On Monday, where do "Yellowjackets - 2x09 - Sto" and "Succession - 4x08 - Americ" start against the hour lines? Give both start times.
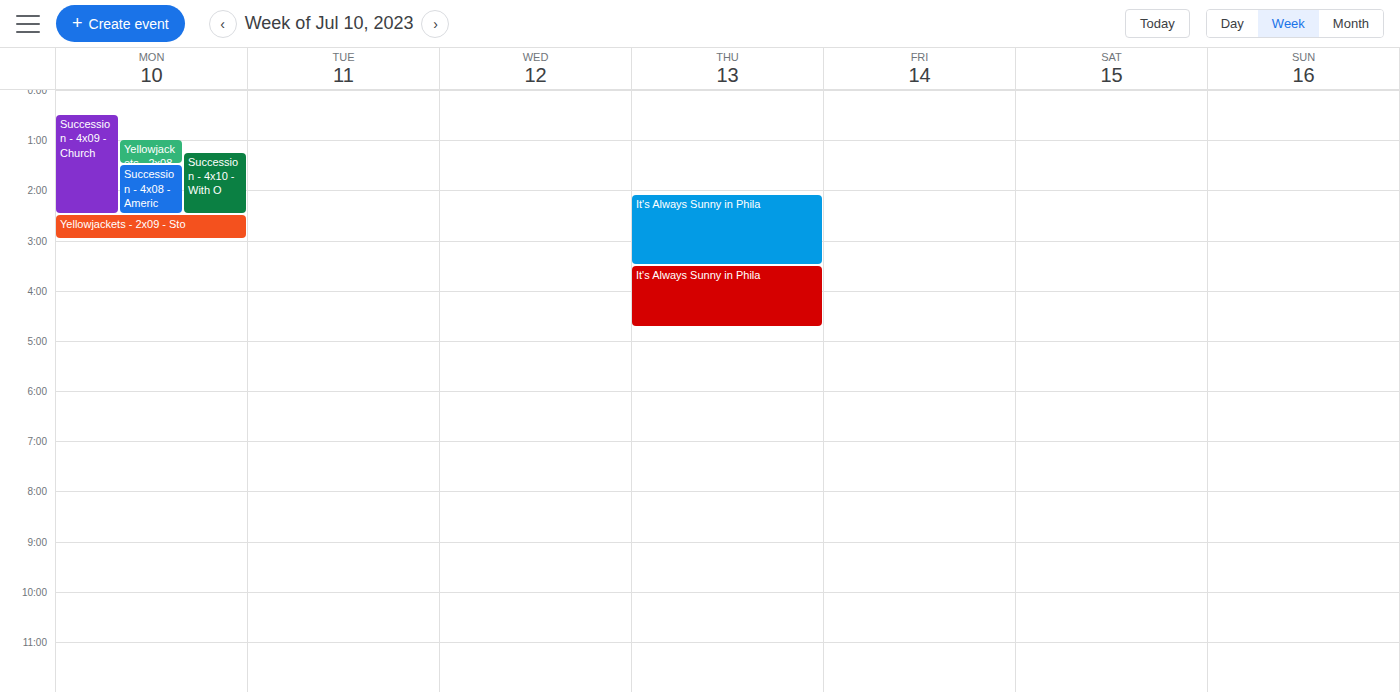
"Yellowjackets - 2x09 - Sto": 2:30 AM, halfway between the 2 AM and 3 AM lines. "Succession - 4x08 - Americ": 1:30 AM, halfway between the 1 AM and 2 AM lines.